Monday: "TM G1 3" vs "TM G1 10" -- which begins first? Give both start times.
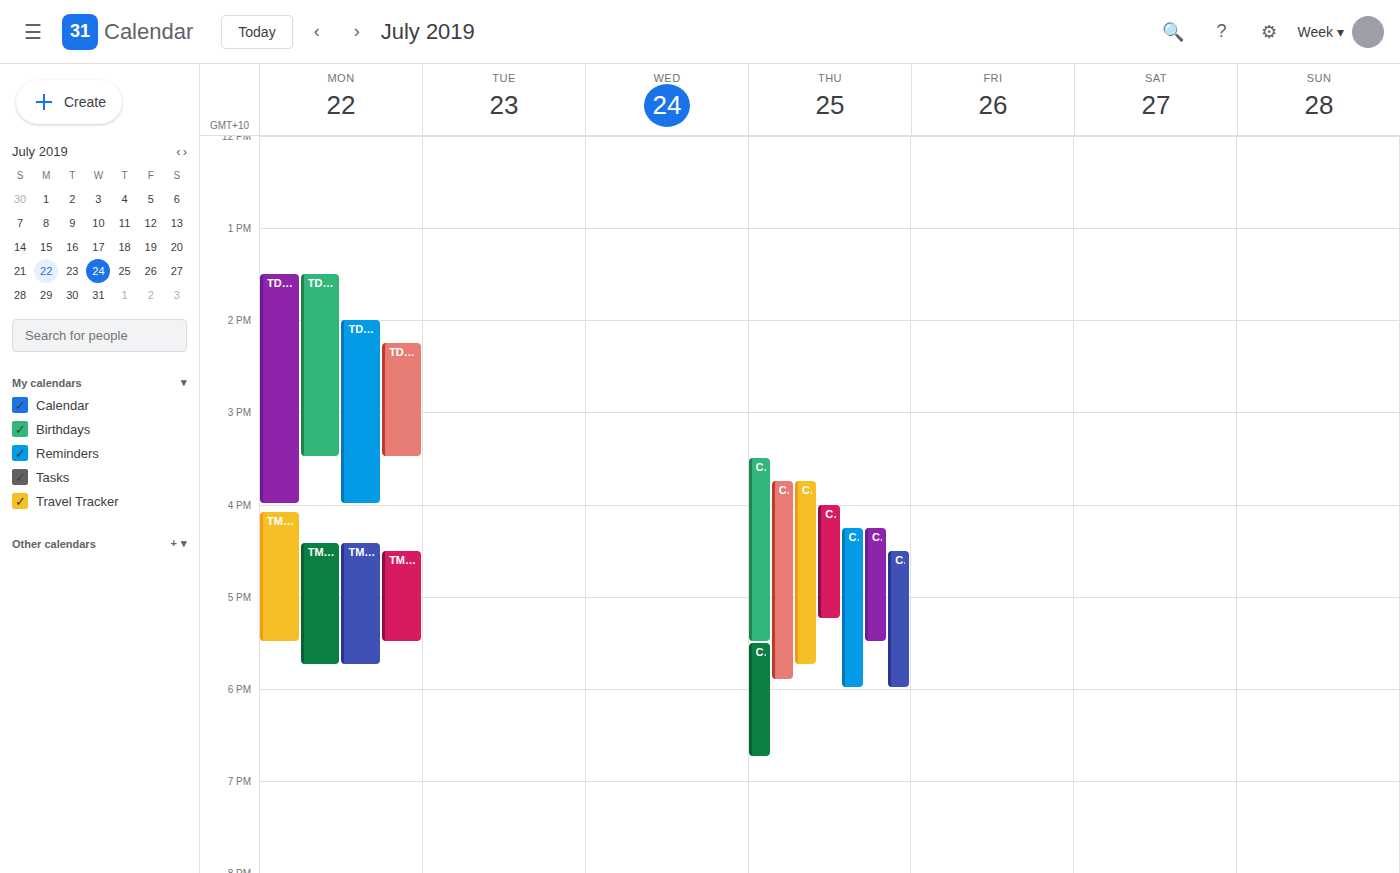
"TM G1 10" 4:05 PM; "TM G1 3" 4:25 PM.